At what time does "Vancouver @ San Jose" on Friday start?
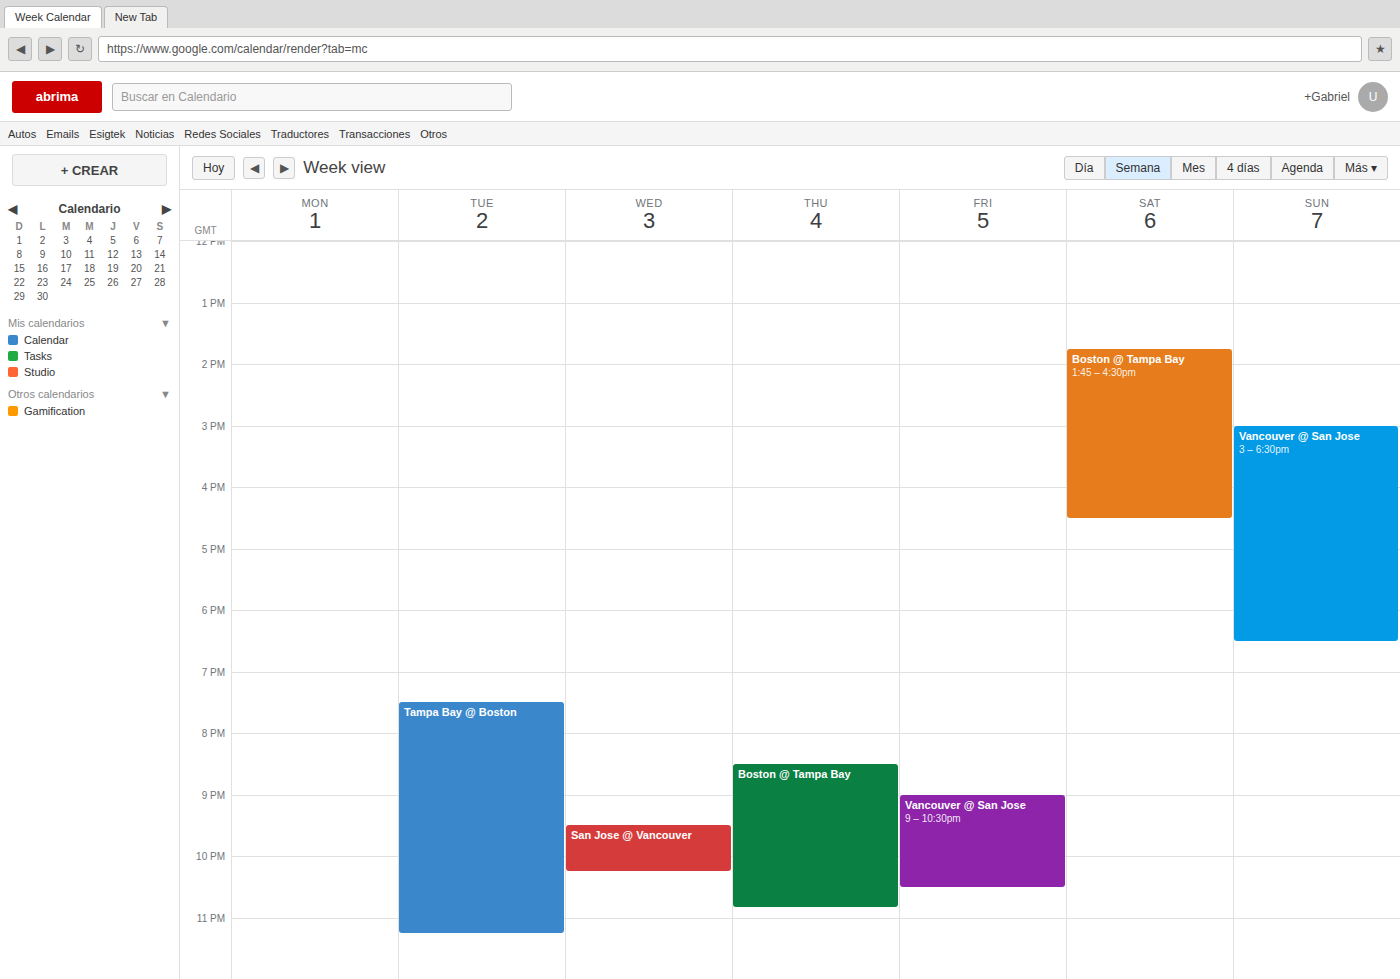
9:00 PM